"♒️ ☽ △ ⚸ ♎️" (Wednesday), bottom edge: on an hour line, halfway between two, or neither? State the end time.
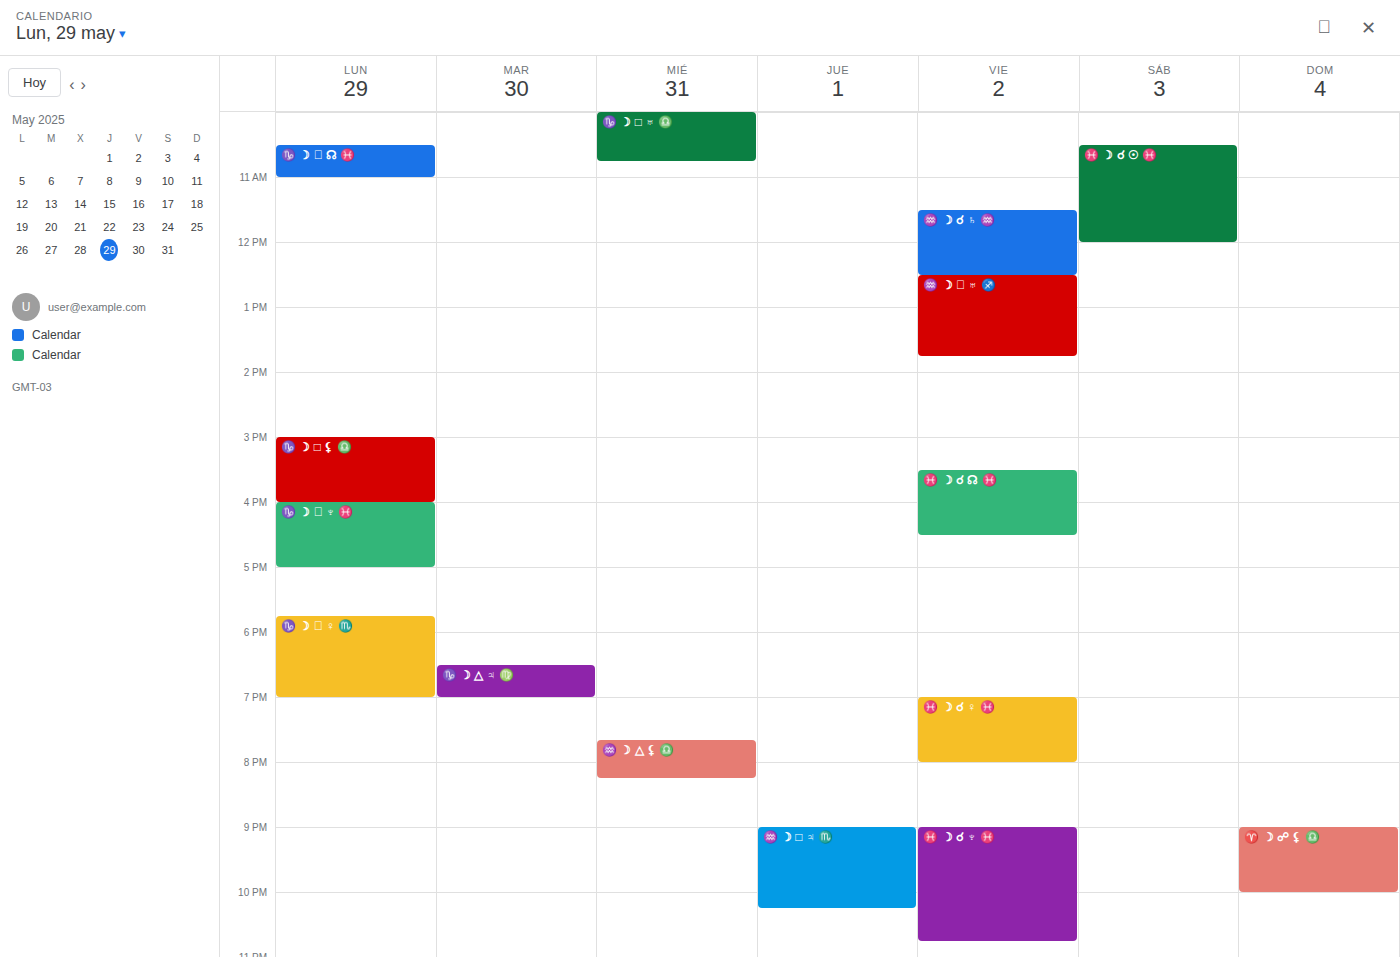
8:15 PM -- neither: a quarter of the way from the 8 PM line to the 9 PM line.